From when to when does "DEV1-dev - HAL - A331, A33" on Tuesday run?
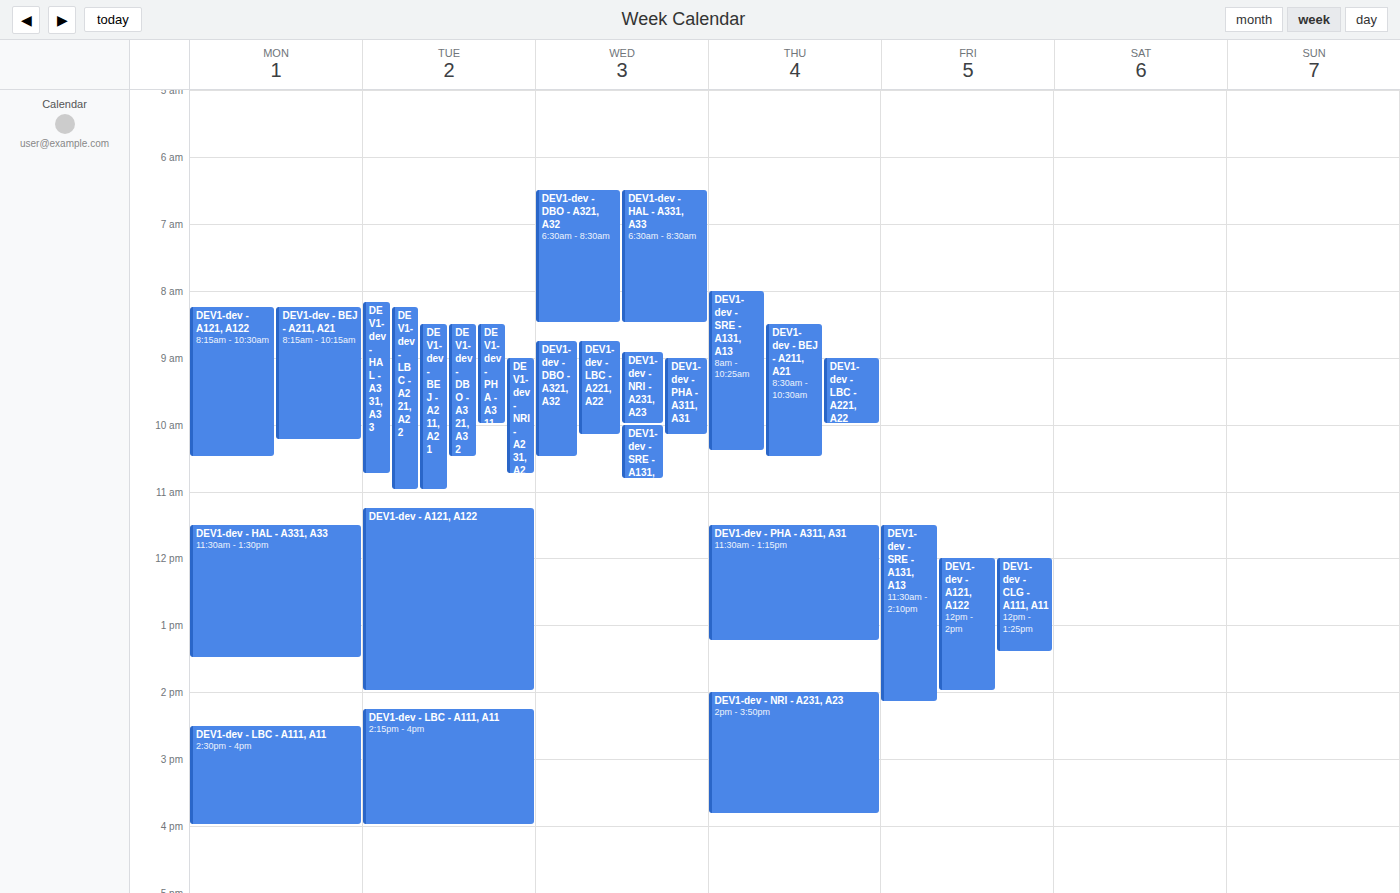
8:10 AM to 10:45 AM